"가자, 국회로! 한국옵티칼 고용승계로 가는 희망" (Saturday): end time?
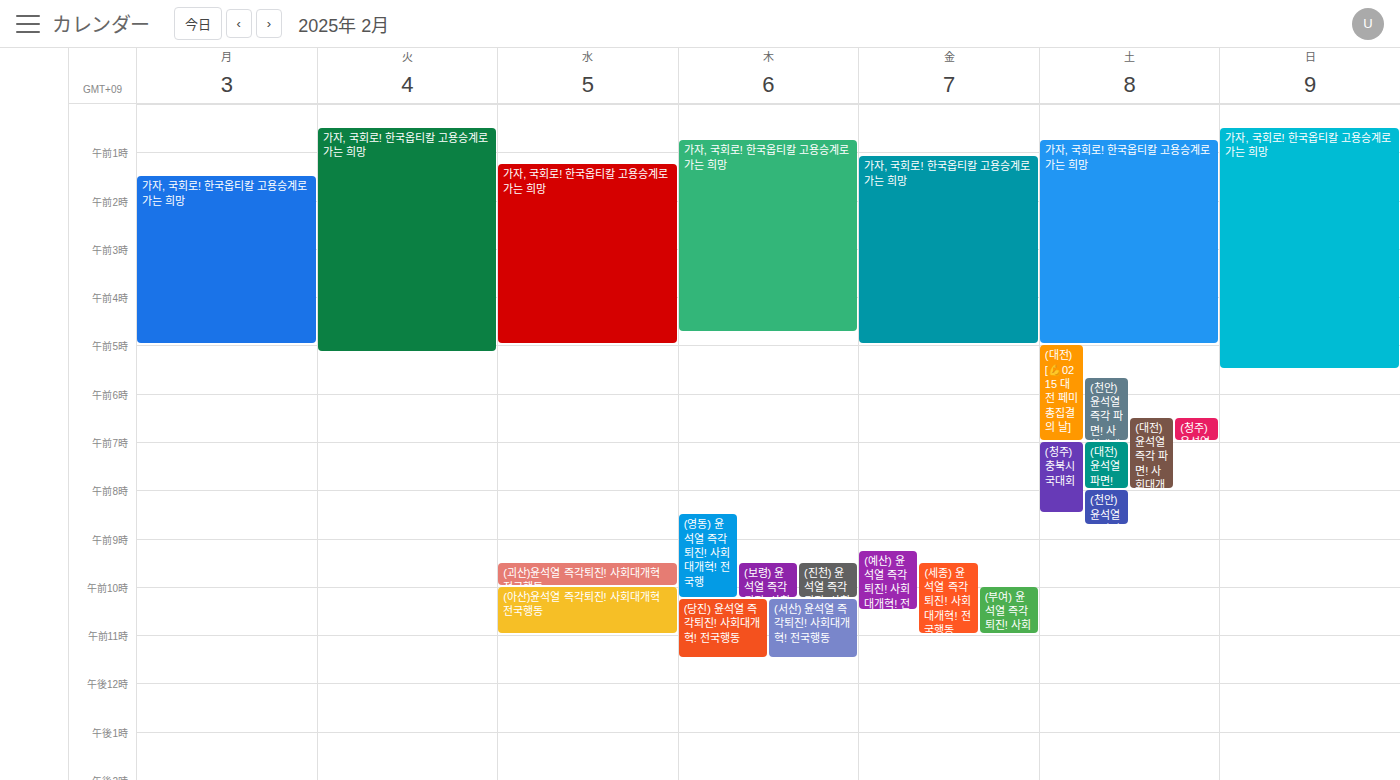
5:00 AM